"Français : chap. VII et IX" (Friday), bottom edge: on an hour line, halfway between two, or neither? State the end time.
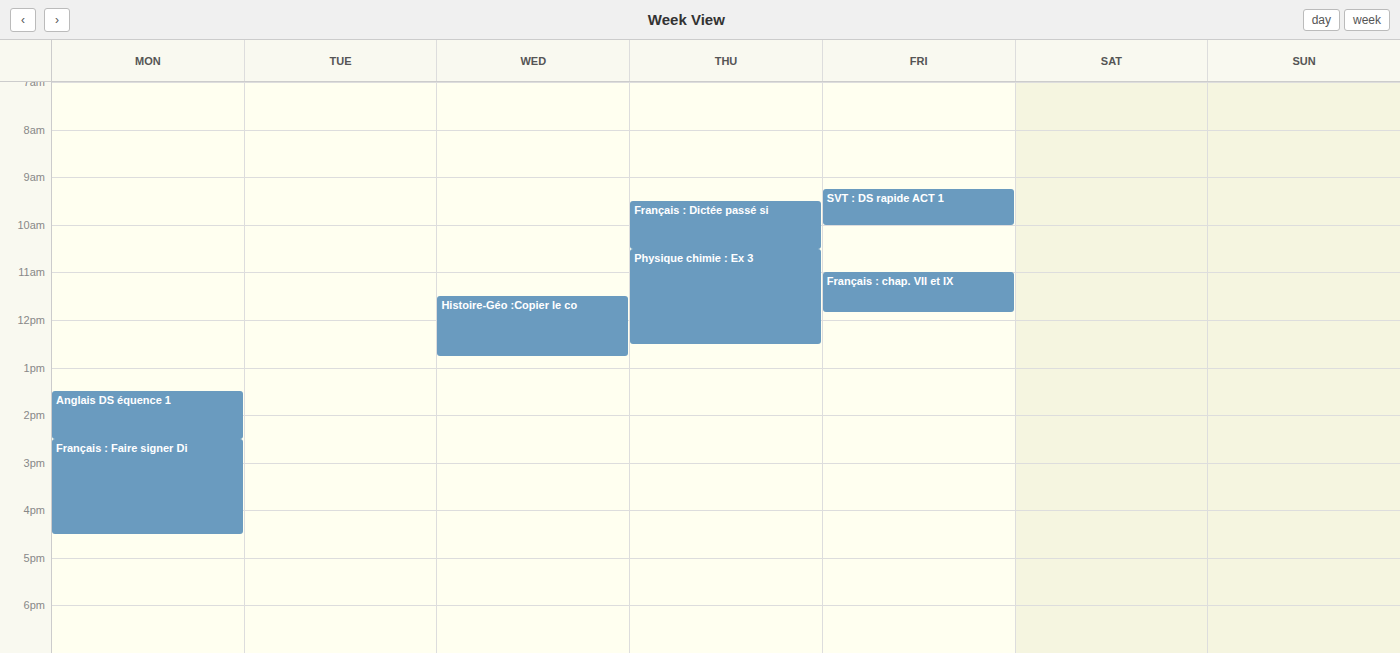
11:50 AM -- neither: 50 minutes below the 11 AM line and 10 minutes above the 12 PM line.